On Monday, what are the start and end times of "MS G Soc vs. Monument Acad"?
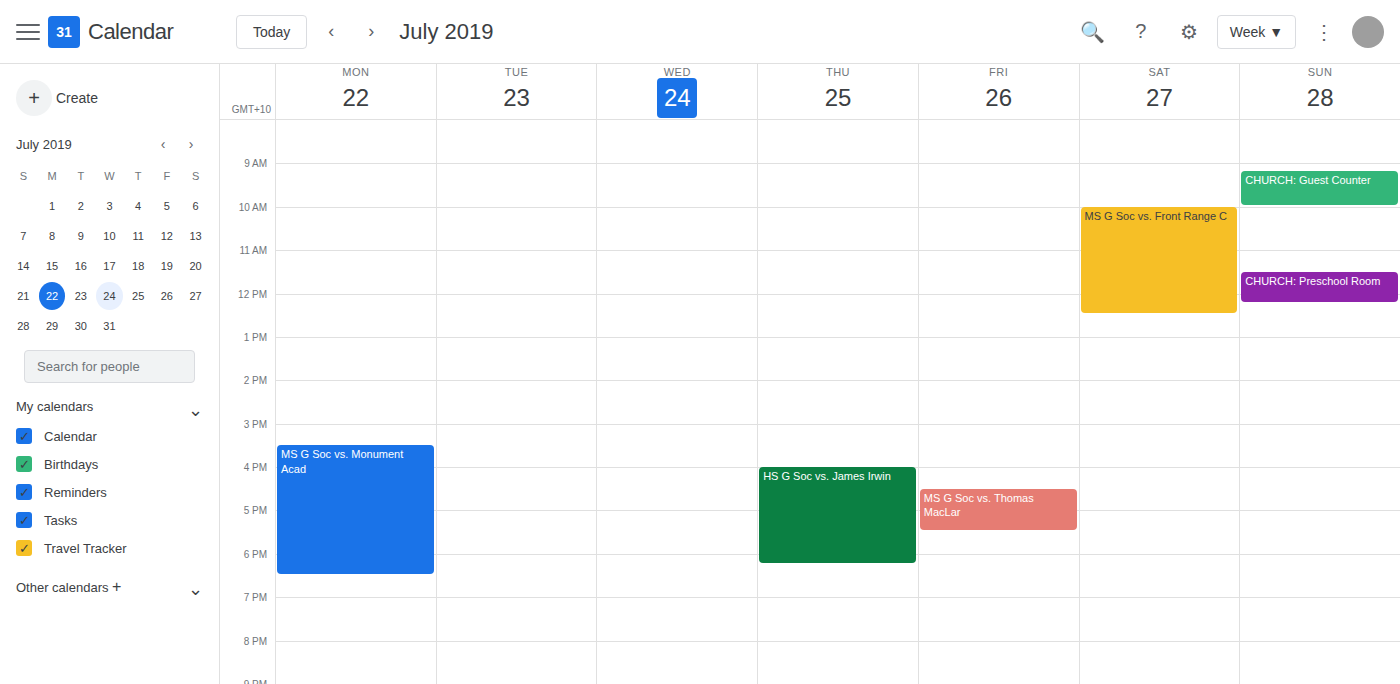
3:30 PM to 6:30 PM